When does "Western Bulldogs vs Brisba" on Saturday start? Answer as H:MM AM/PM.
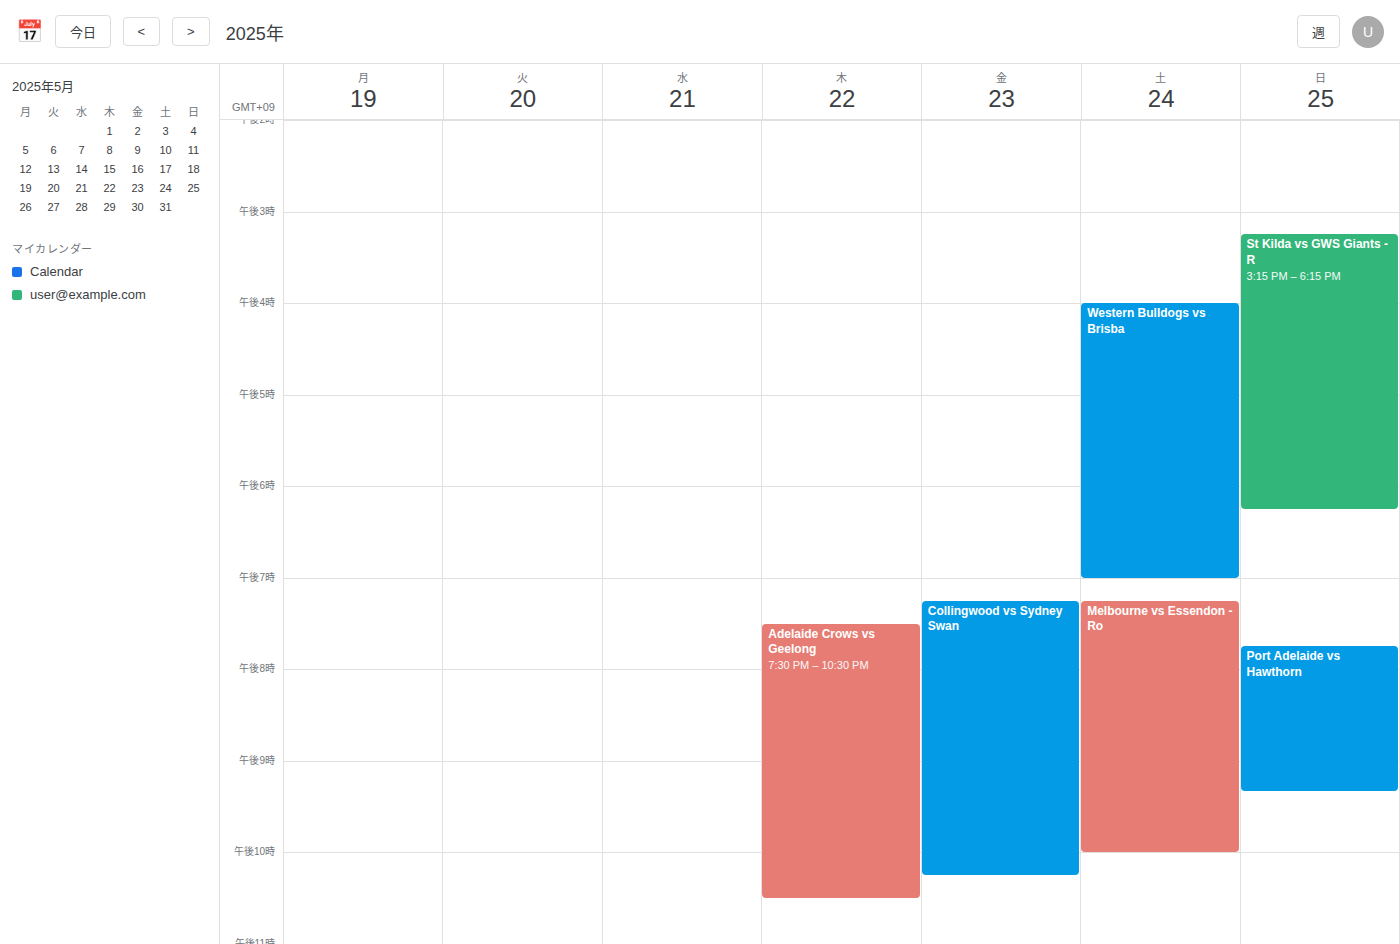
4:00 PM